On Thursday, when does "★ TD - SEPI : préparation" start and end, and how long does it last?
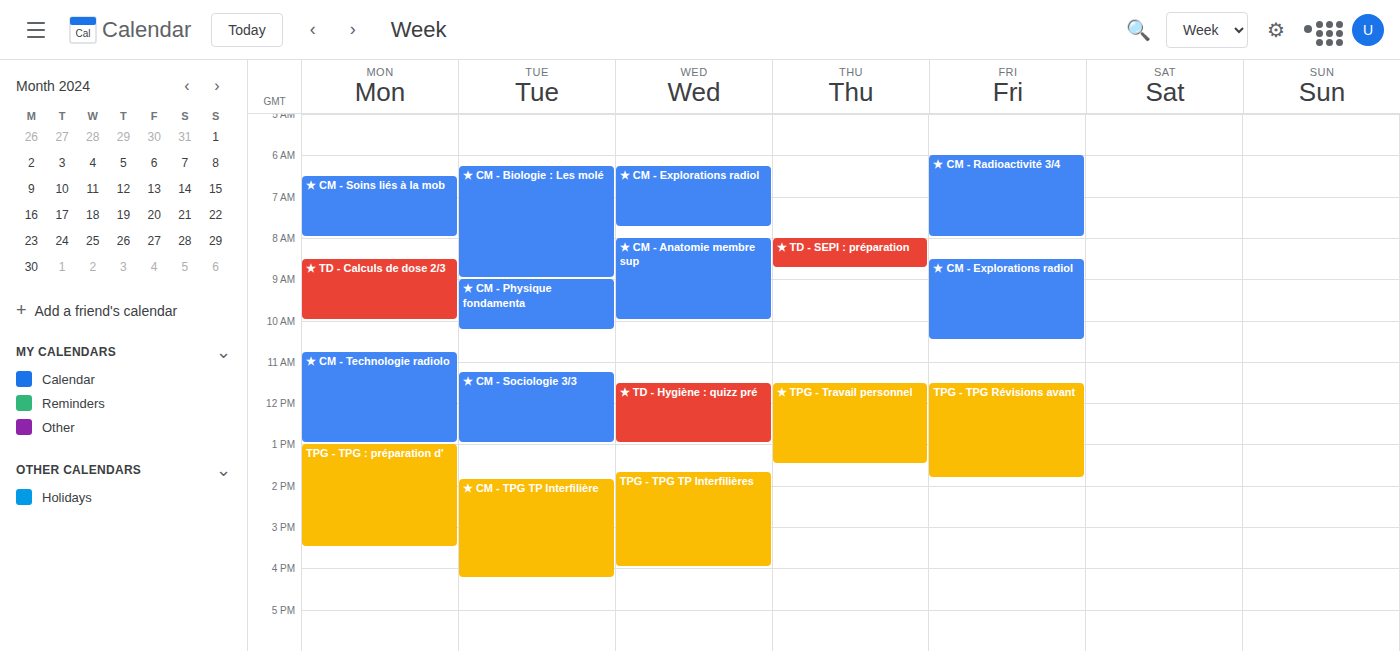
8:00 AM to 8:45 AM, 45 minutes